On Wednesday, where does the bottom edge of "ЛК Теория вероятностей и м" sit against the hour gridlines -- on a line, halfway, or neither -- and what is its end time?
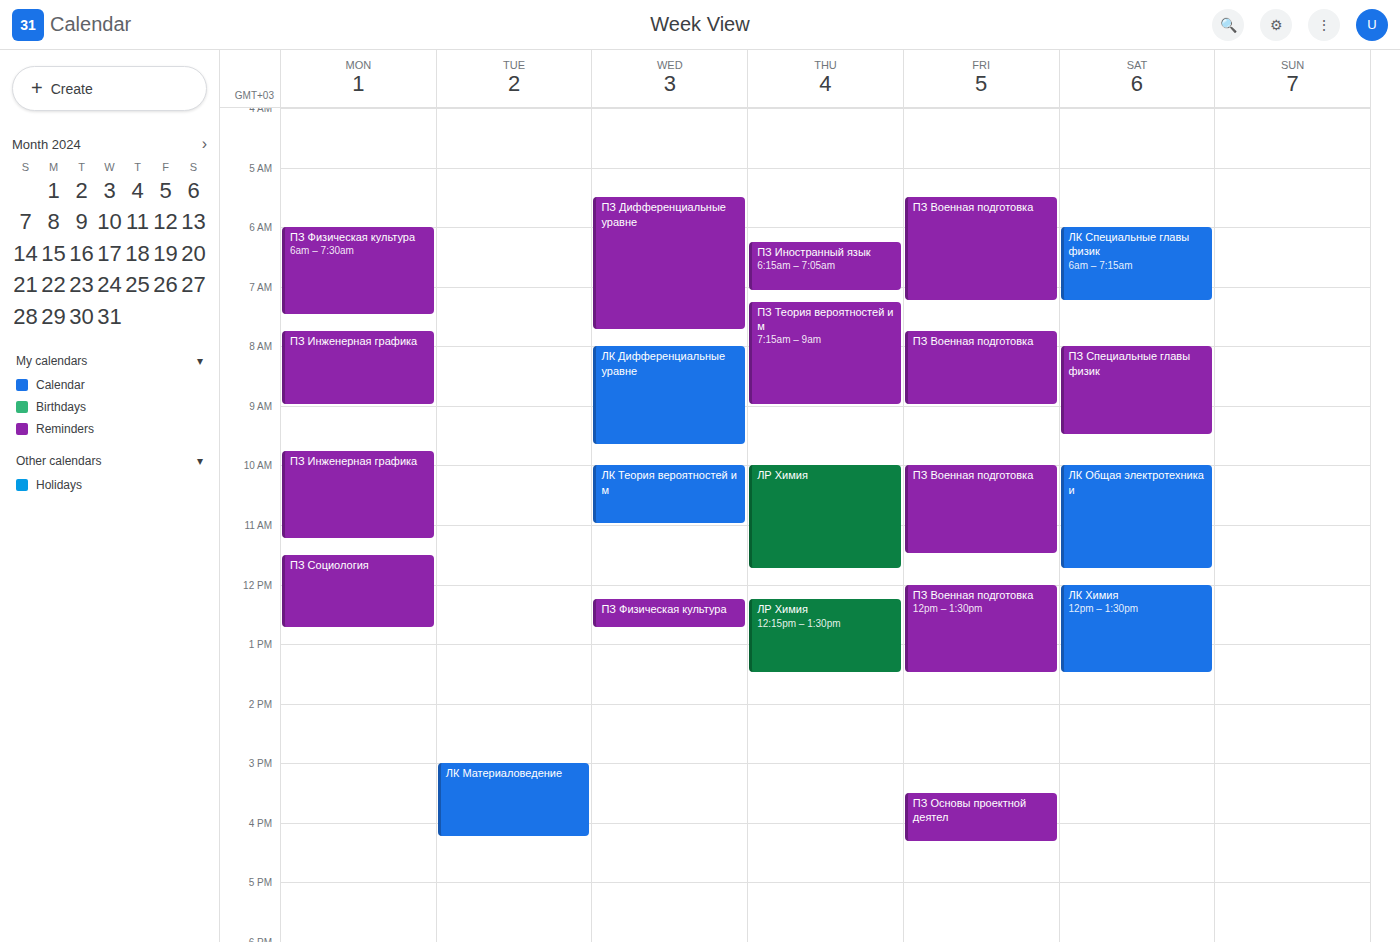
11:00 AM -- exactly on the 11 AM line.